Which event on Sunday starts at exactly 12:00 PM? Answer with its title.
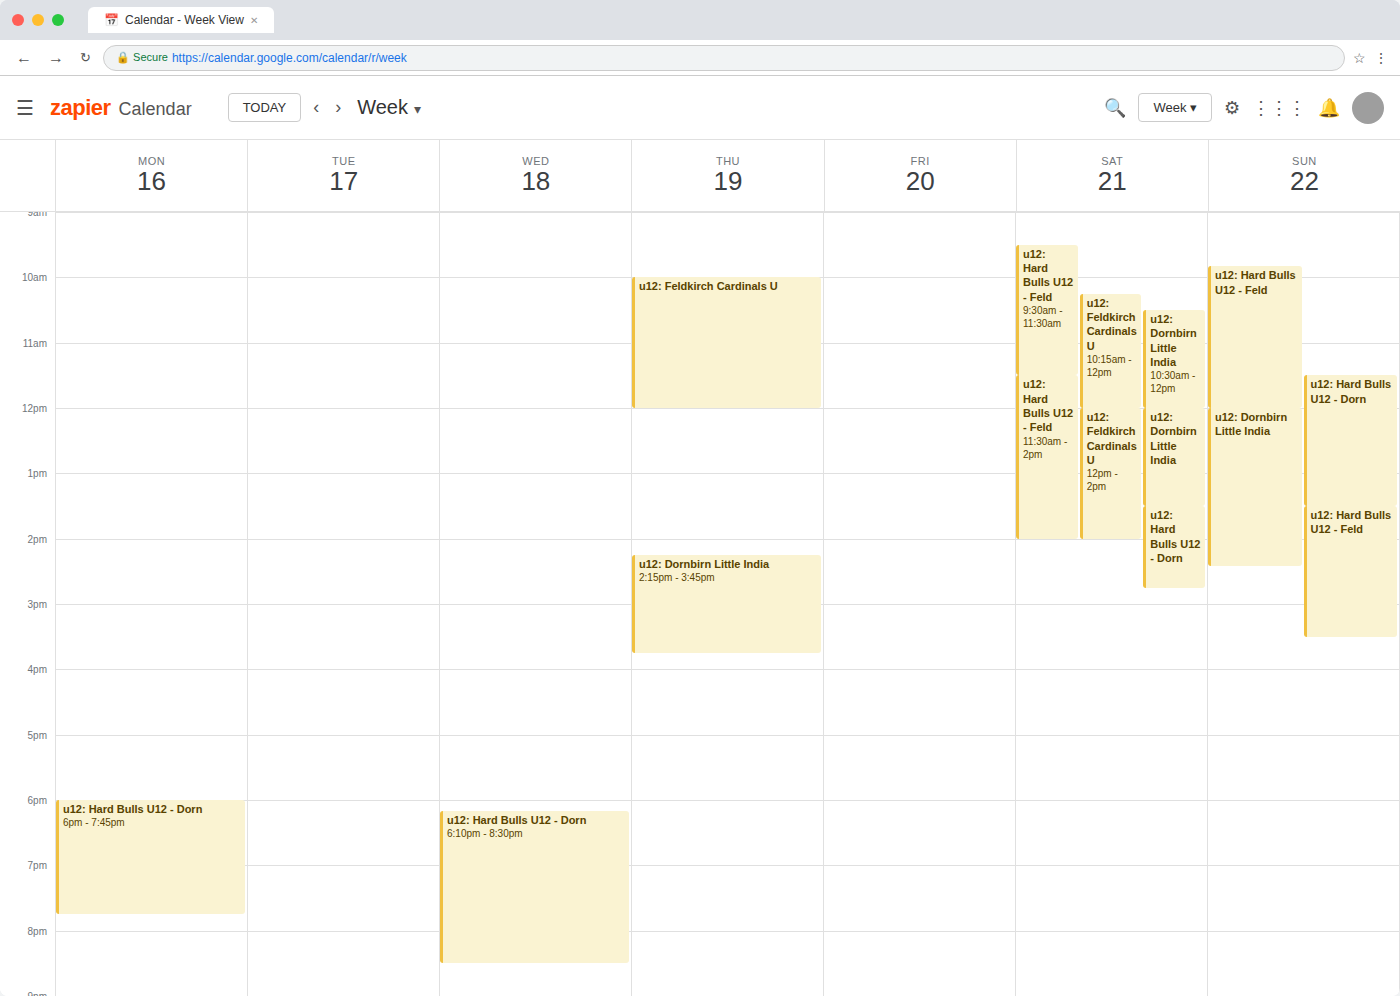
"u12: Dornbirn Little India"